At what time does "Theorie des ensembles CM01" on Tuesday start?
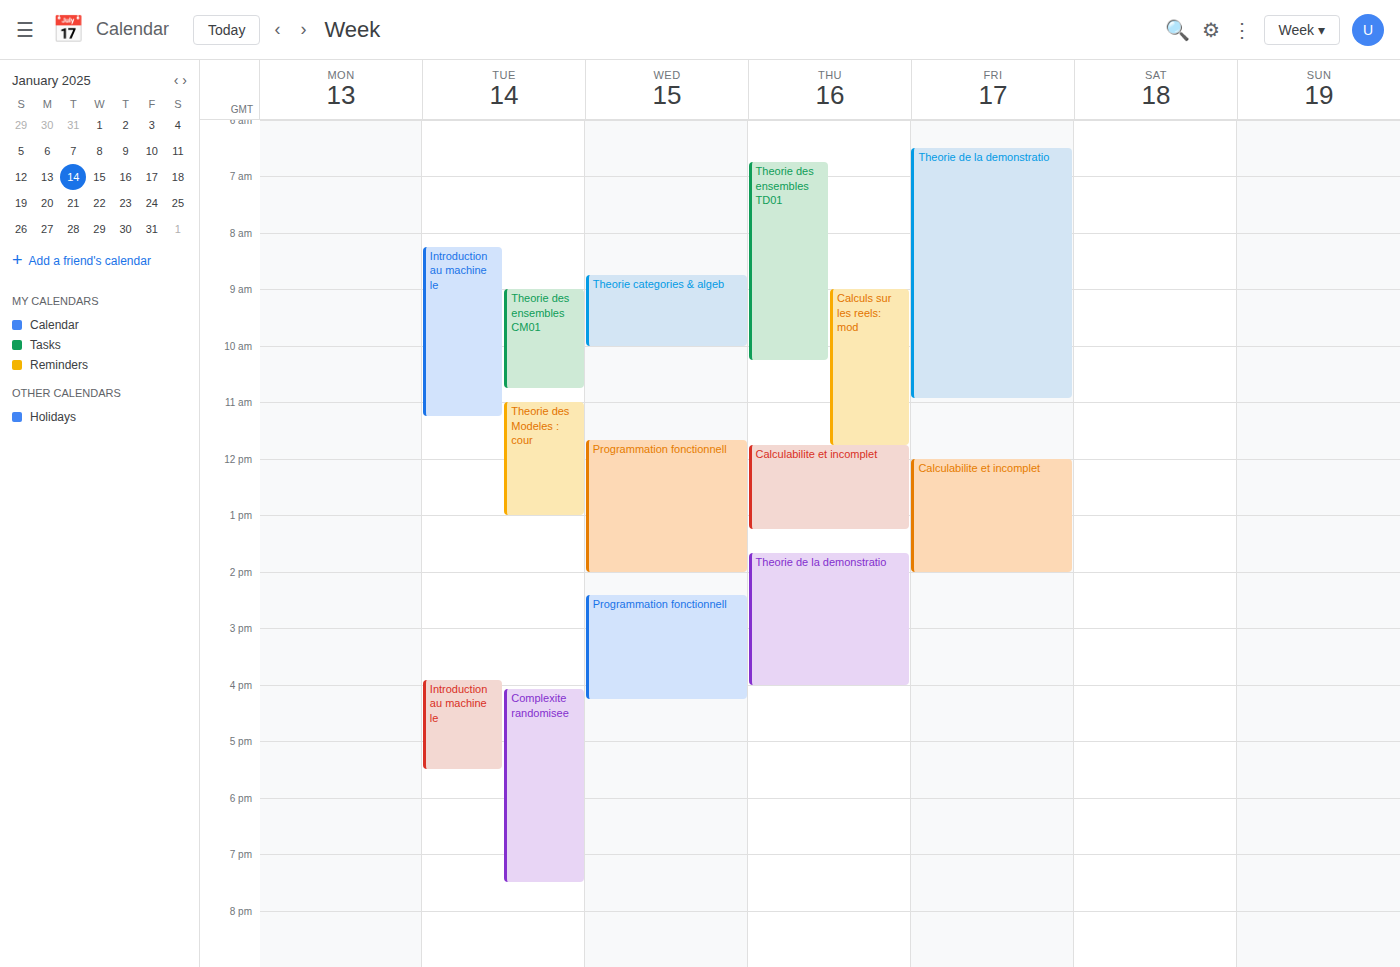
9:00 AM